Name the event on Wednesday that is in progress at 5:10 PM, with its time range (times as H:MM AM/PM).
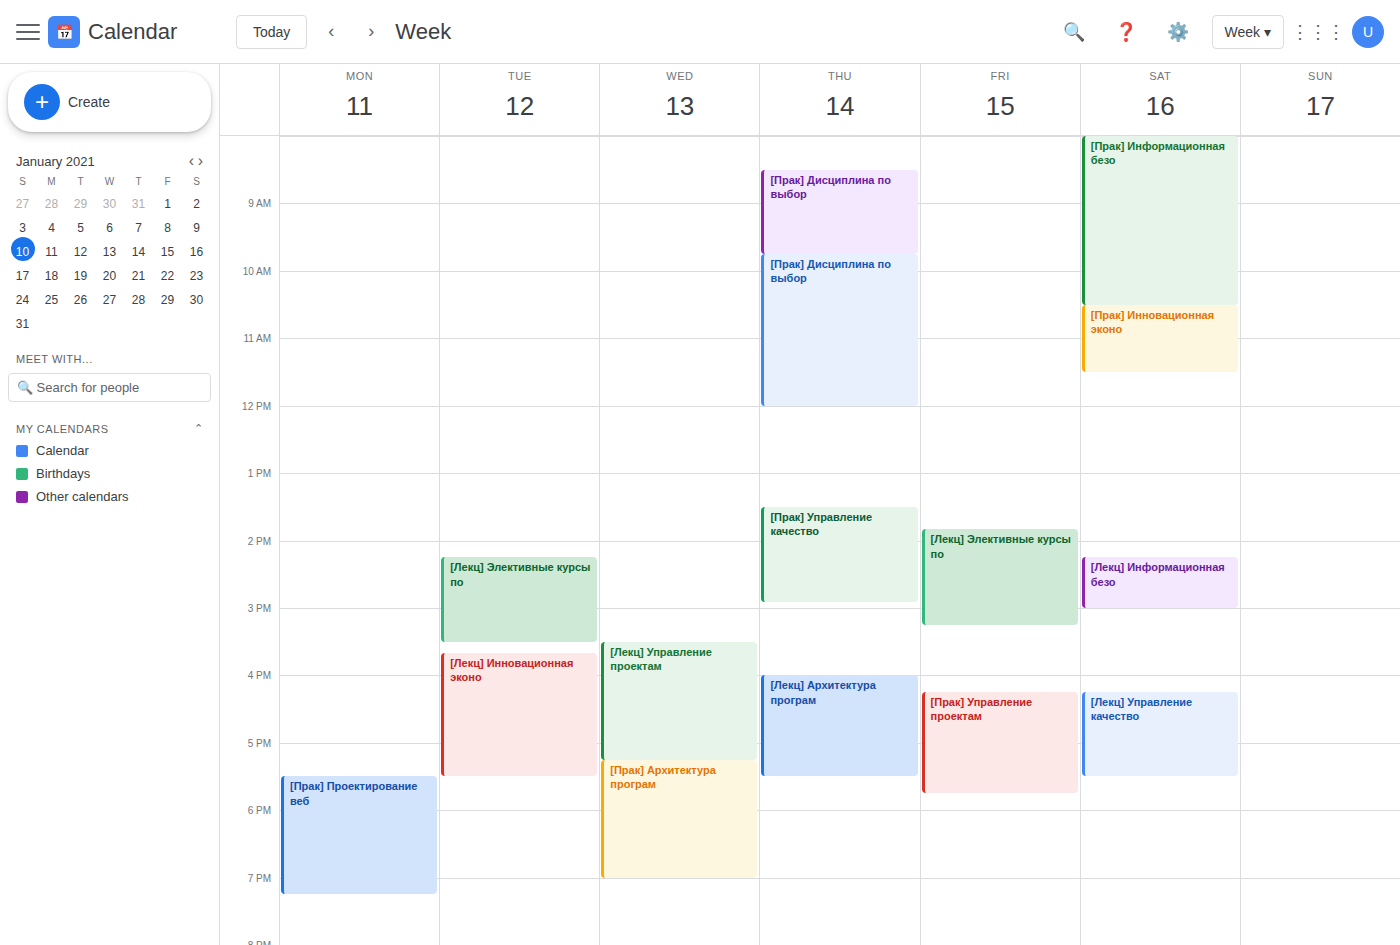
"[Лекц] Управление проектам", 3:30 PM to 5:15 PM